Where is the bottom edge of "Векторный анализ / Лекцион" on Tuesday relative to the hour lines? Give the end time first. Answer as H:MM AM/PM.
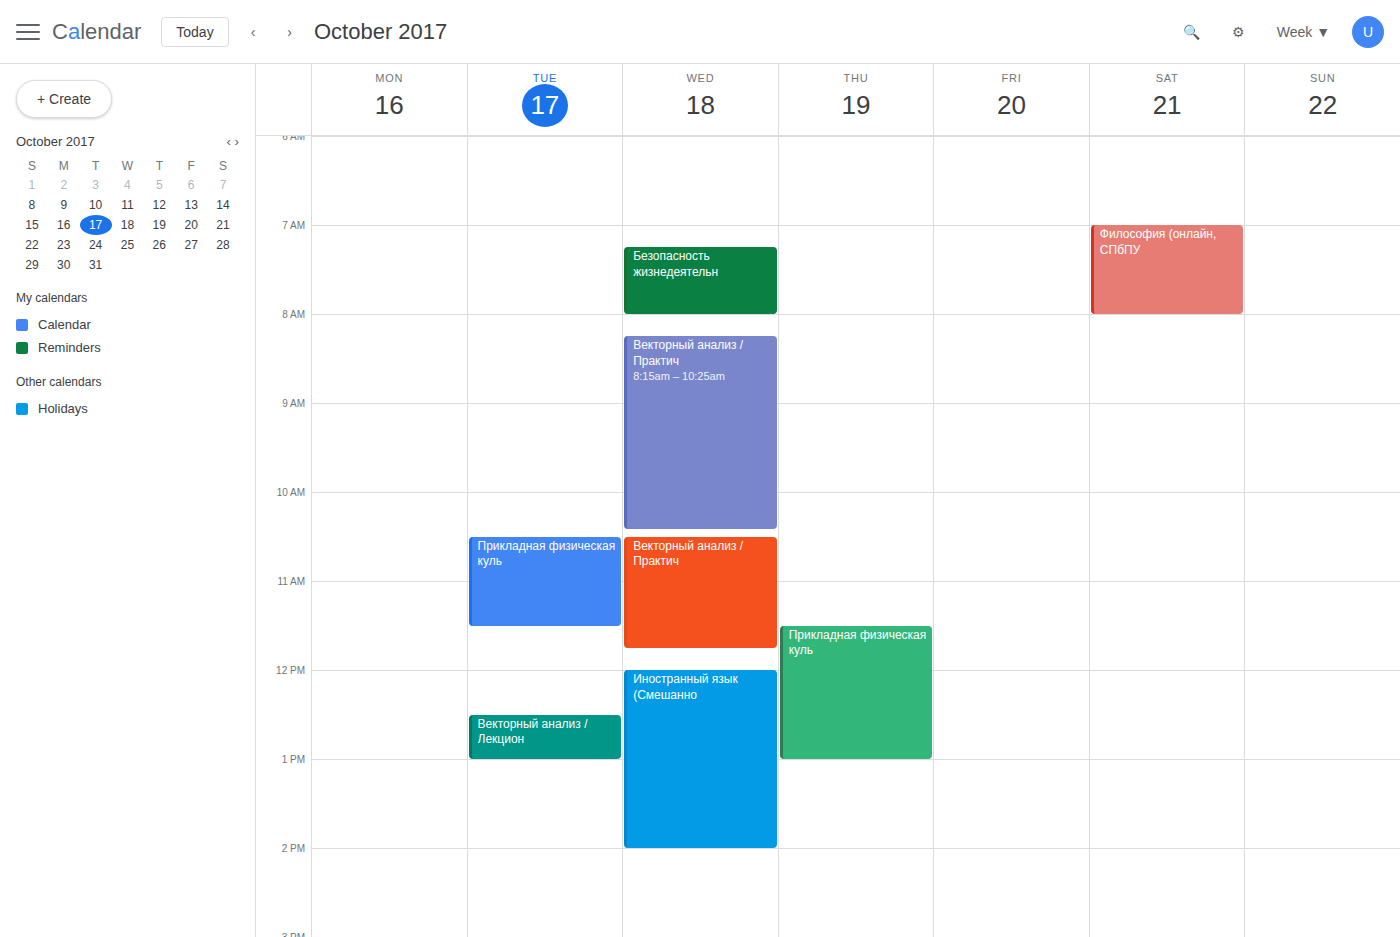
1:00 PM -- exactly on the 1 PM line.